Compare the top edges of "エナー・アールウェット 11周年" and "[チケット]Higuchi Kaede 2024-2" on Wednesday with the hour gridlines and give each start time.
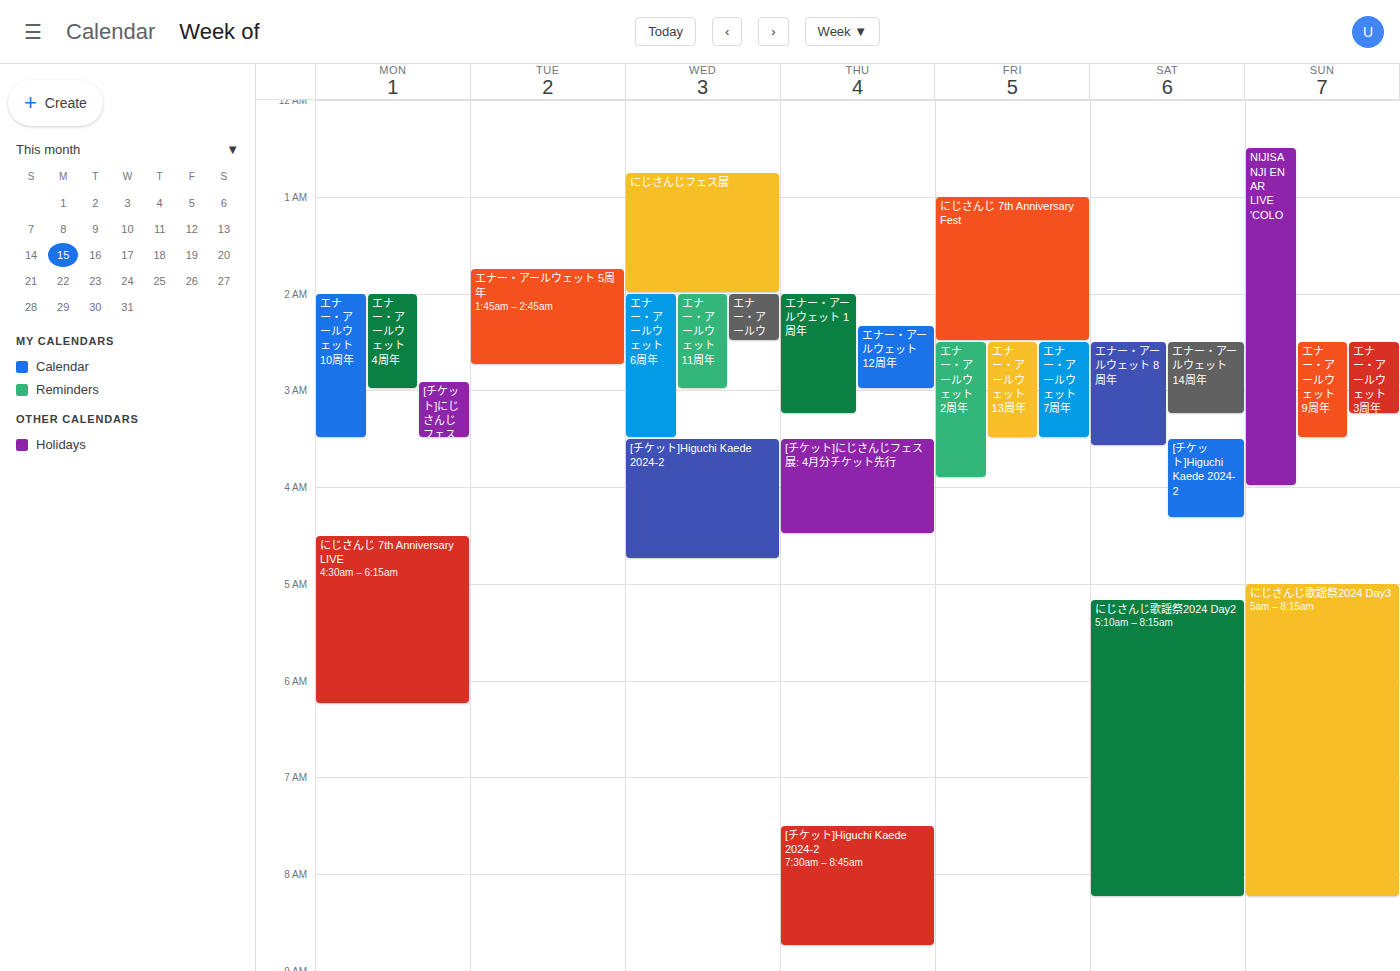
"エナー・アールウェット 11周年": 2:00 AM, exactly on the 2 AM line. "[チケット]Higuchi Kaede 2024-2": 3:30 AM, halfway between the 3 AM and 4 AM lines.